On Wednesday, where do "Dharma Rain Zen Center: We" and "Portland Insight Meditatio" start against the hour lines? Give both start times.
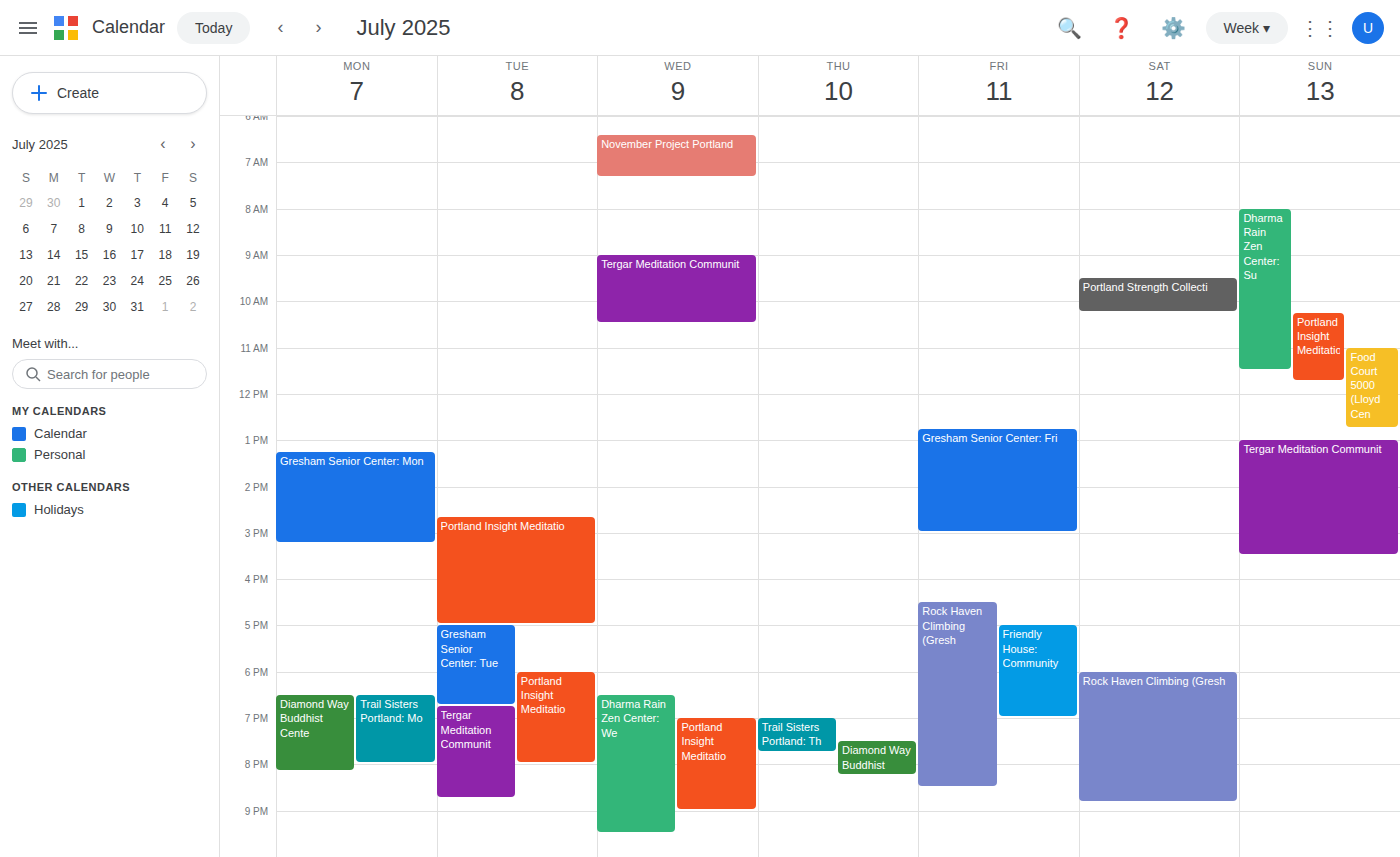
"Dharma Rain Zen Center: We": 6:30 PM, halfway between the 6 PM and 7 PM lines. "Portland Insight Meditatio": 7:00 PM, exactly on the 7 PM line.